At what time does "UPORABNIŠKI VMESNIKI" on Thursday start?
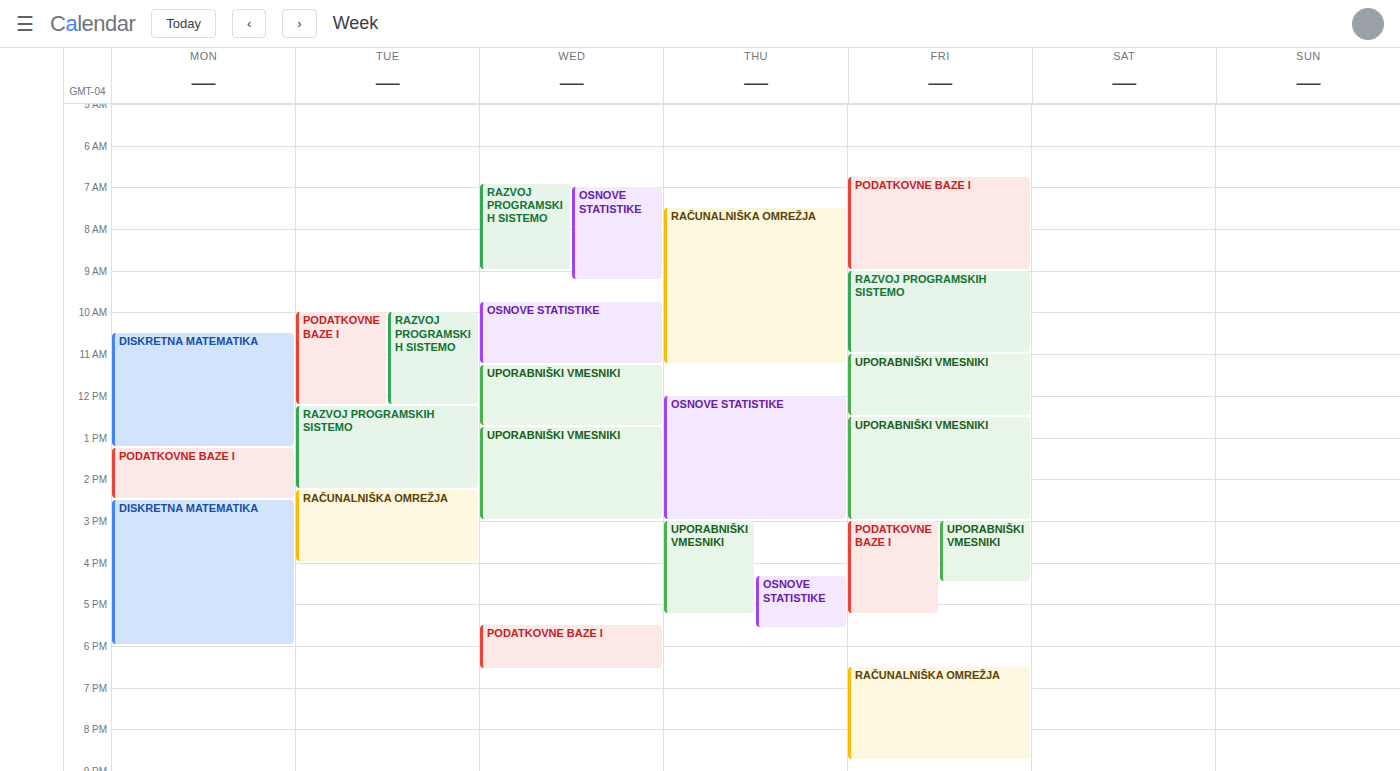
3:00 PM